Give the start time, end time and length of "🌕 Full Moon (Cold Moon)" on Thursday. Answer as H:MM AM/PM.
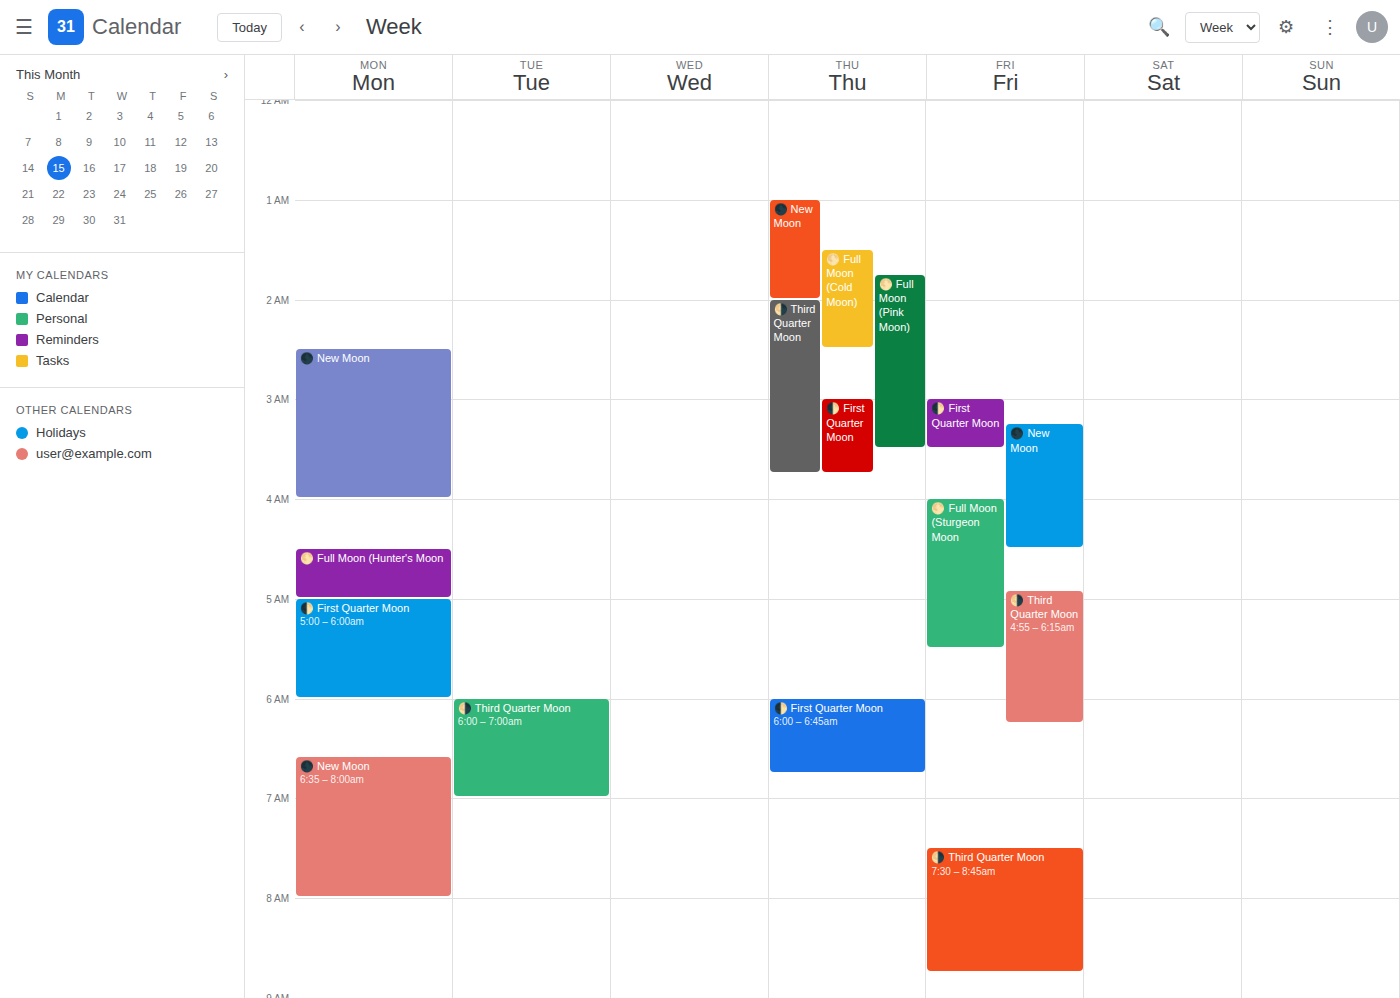
1:30 AM to 2:30 AM, 1 hour